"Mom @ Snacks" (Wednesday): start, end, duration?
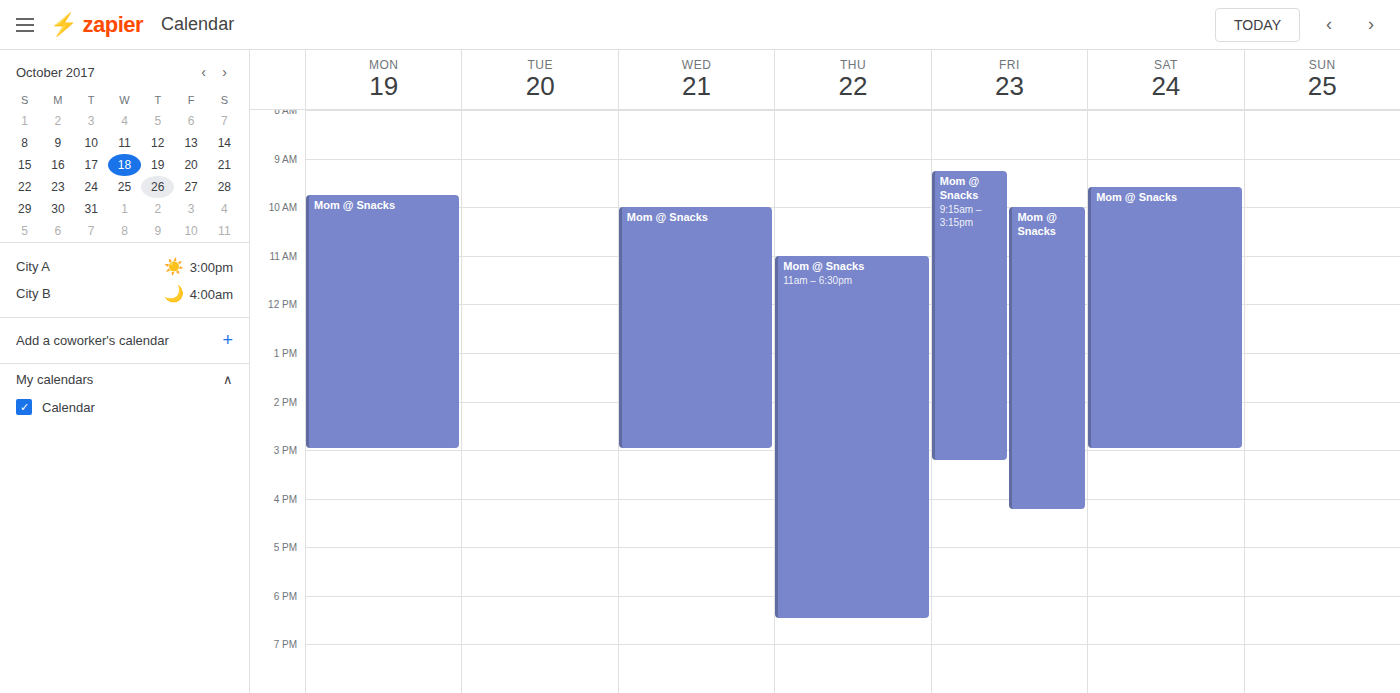
10:00 AM to 3:00 PM, 5 hours